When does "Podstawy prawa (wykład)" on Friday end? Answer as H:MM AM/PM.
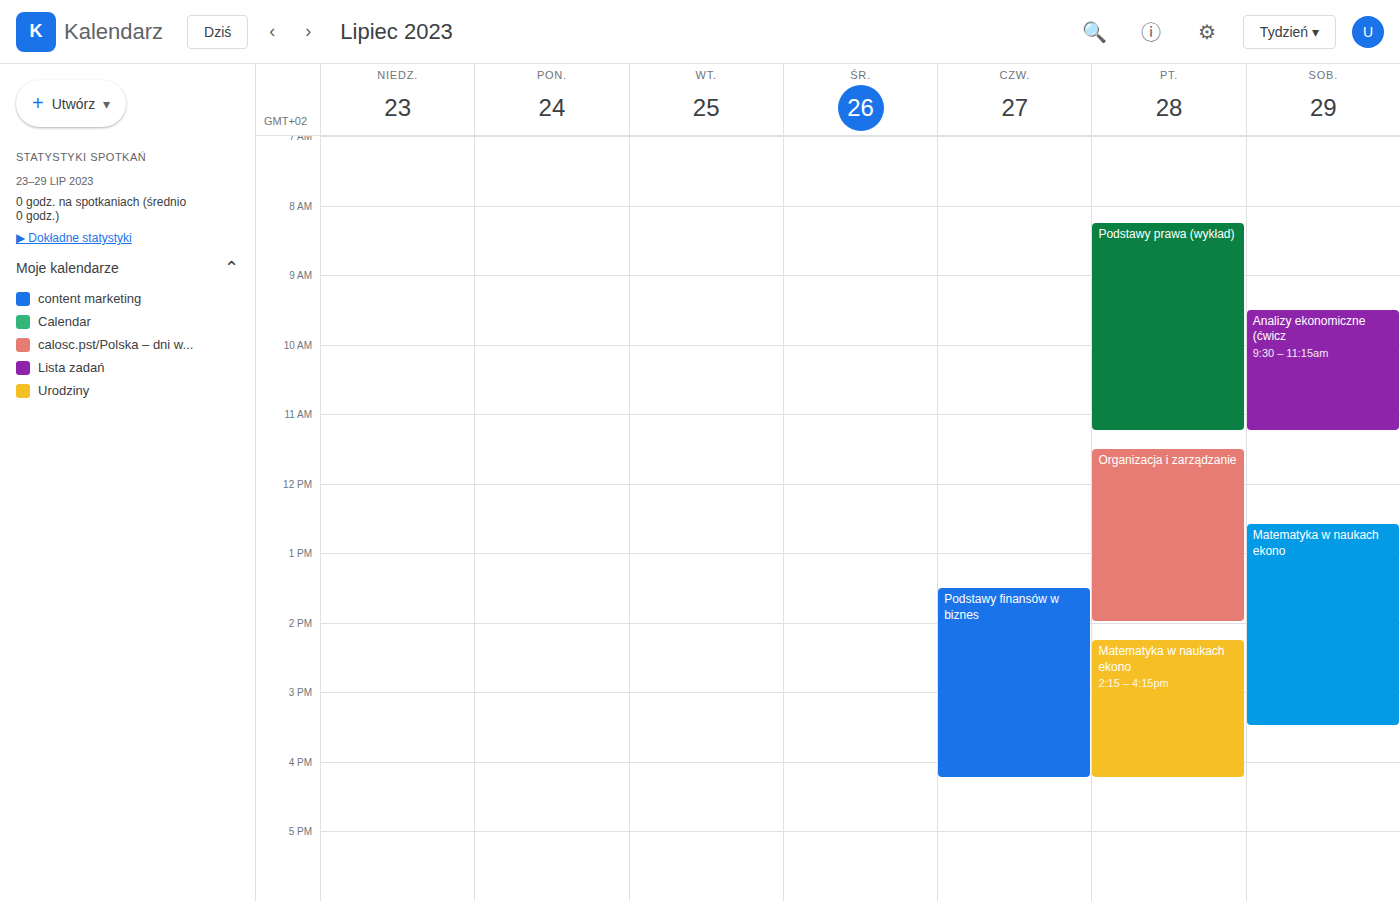
11:15 AM